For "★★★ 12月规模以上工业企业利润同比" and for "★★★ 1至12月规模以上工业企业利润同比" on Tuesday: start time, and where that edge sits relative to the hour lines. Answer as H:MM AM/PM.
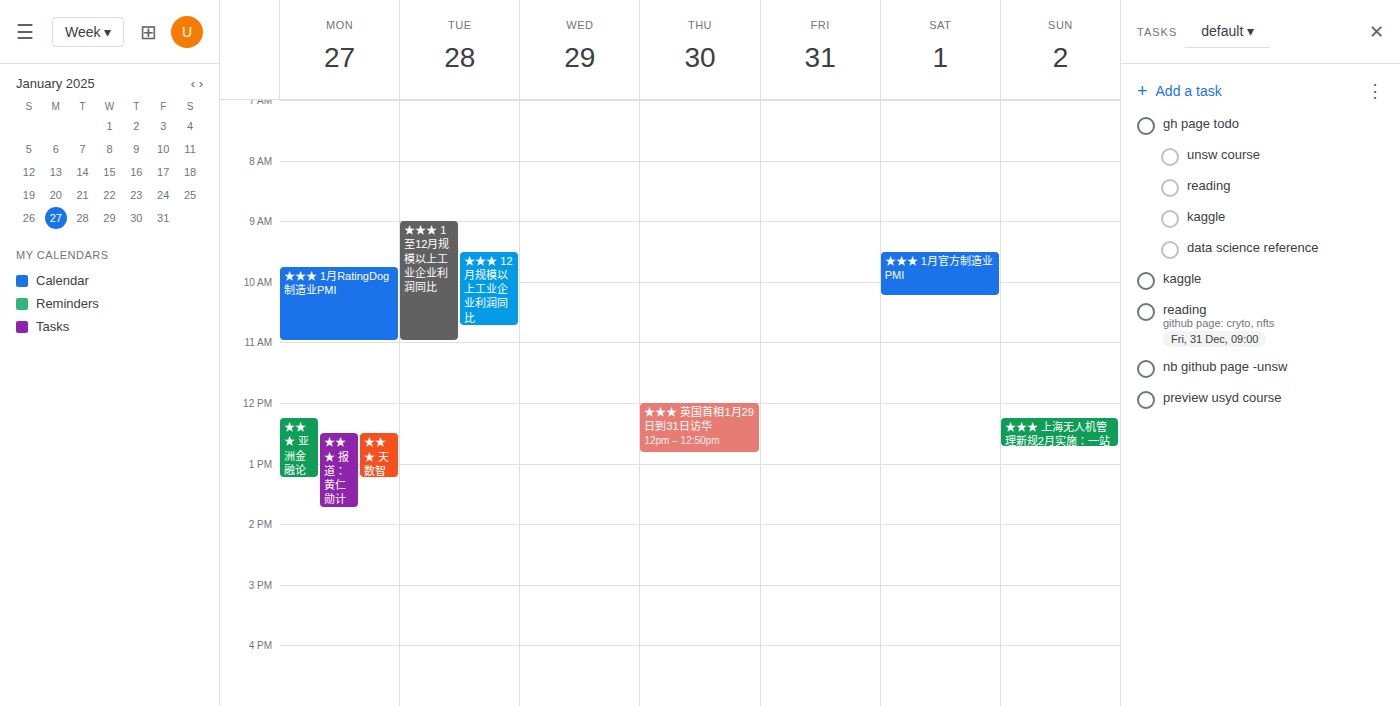
"★★★ 12月规模以上工业企业利润同比": 9:30 AM, halfway between the 9 AM and 10 AM lines. "★★★ 1至12月规模以上工业企业利润同比": 9:00 AM, exactly on the 9 AM line.